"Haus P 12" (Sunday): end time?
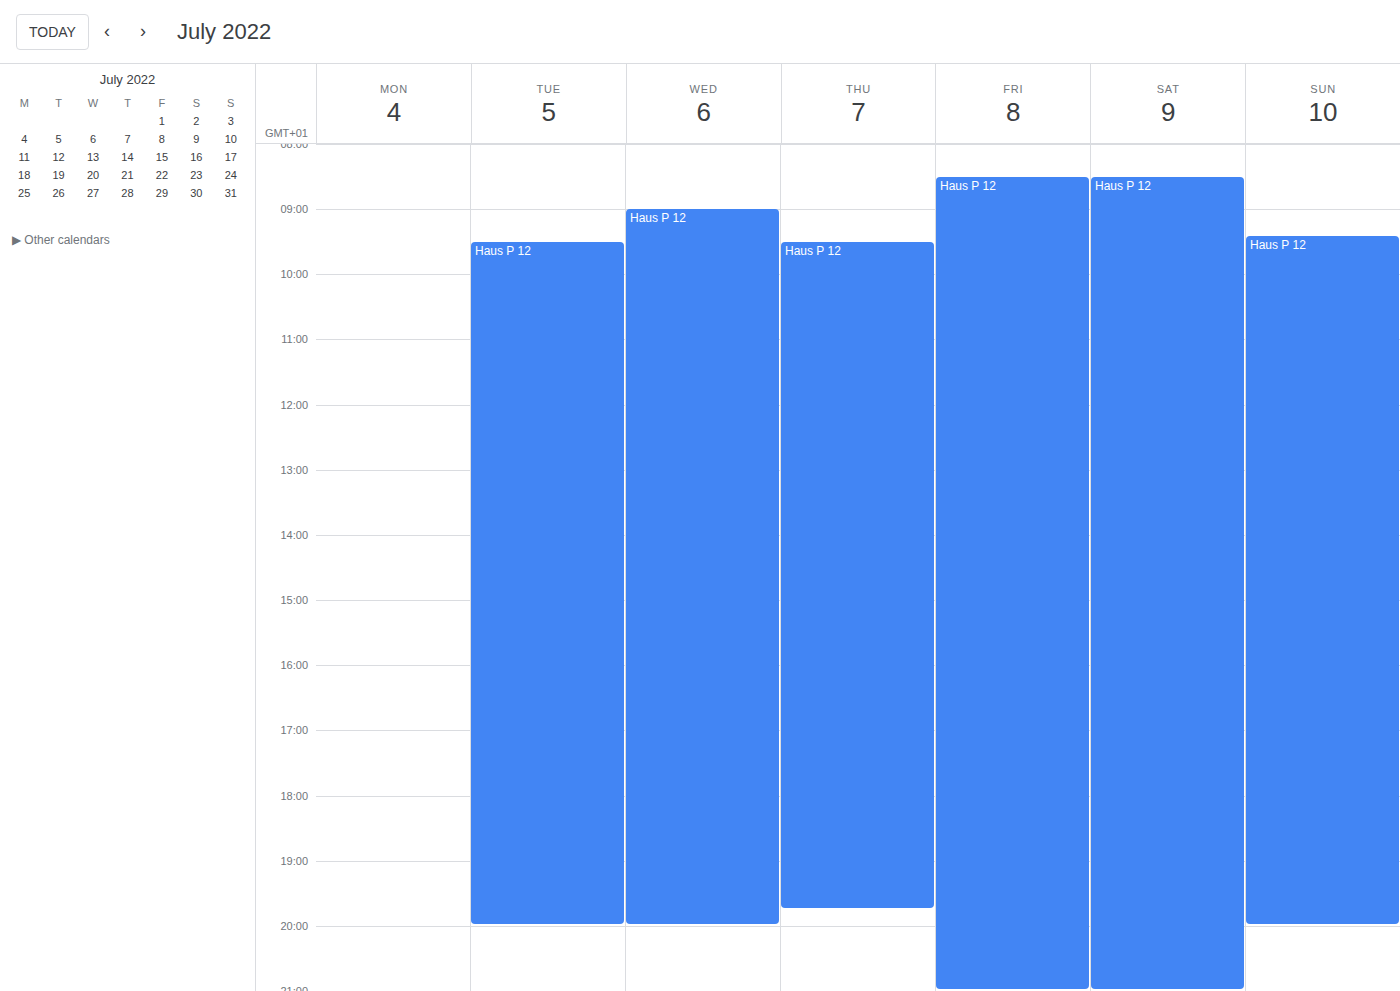
8:00 PM